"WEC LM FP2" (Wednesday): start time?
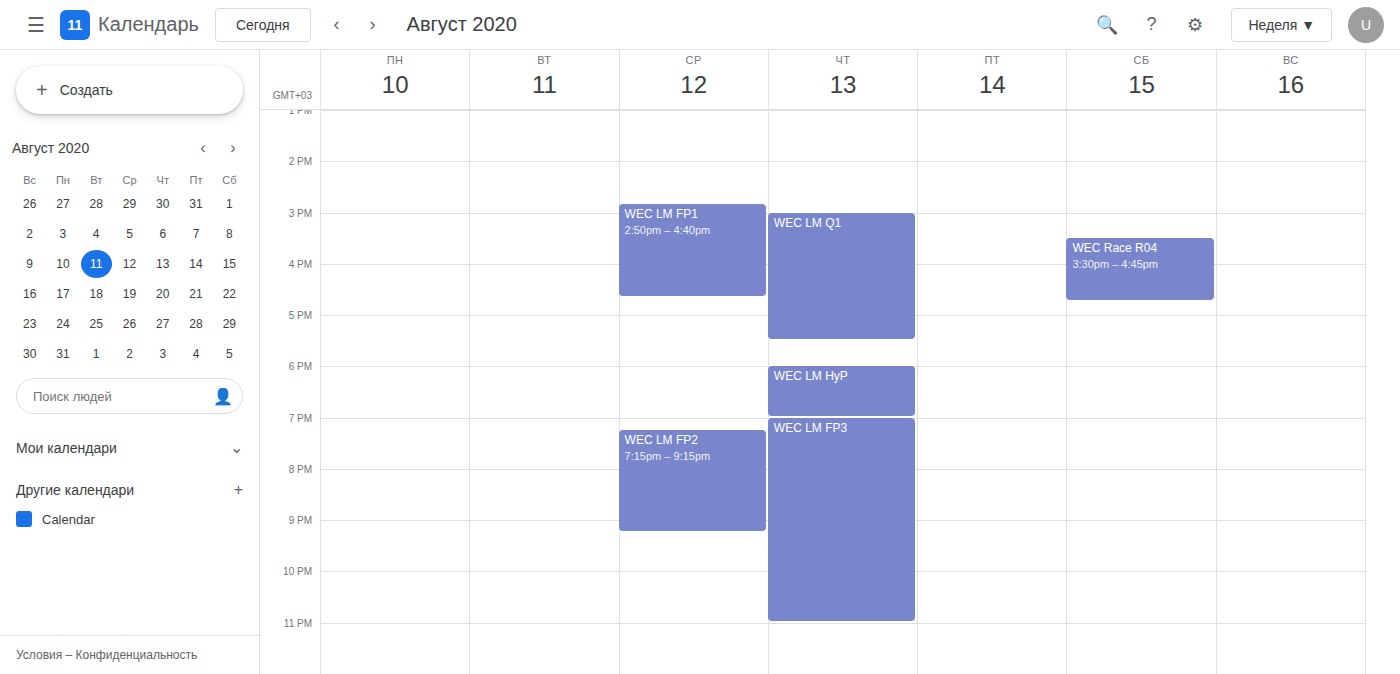
7:15 PM